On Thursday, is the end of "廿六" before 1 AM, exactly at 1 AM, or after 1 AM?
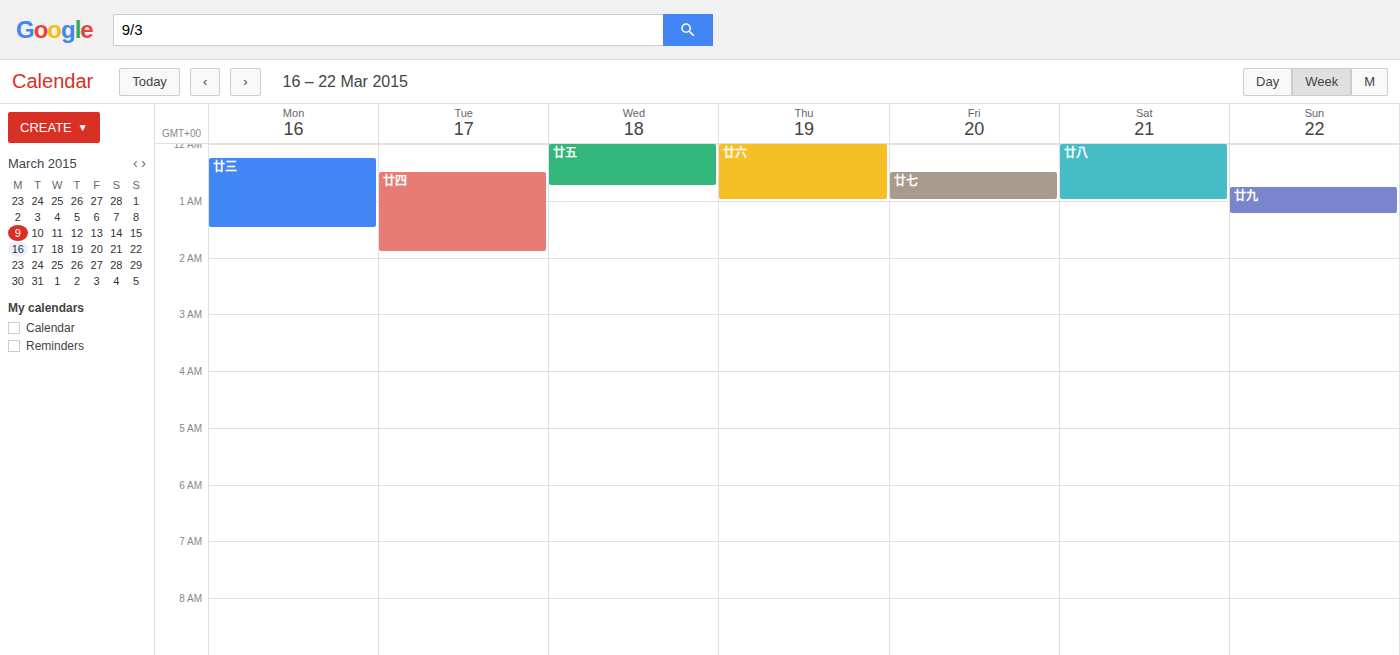
1:00 AM -- exactly at 1 AM, on the 1 AM line.